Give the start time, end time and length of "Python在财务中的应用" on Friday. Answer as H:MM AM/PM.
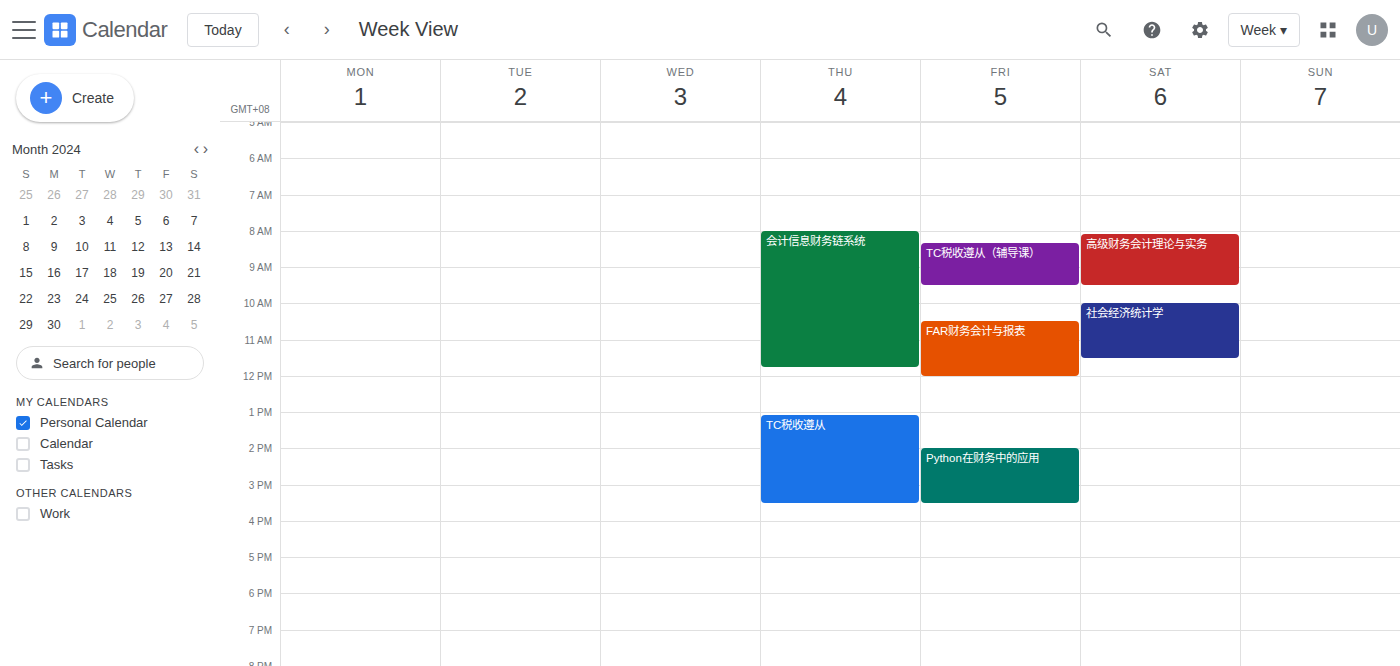
2:00 PM to 3:30 PM, 1 hour 30 minutes